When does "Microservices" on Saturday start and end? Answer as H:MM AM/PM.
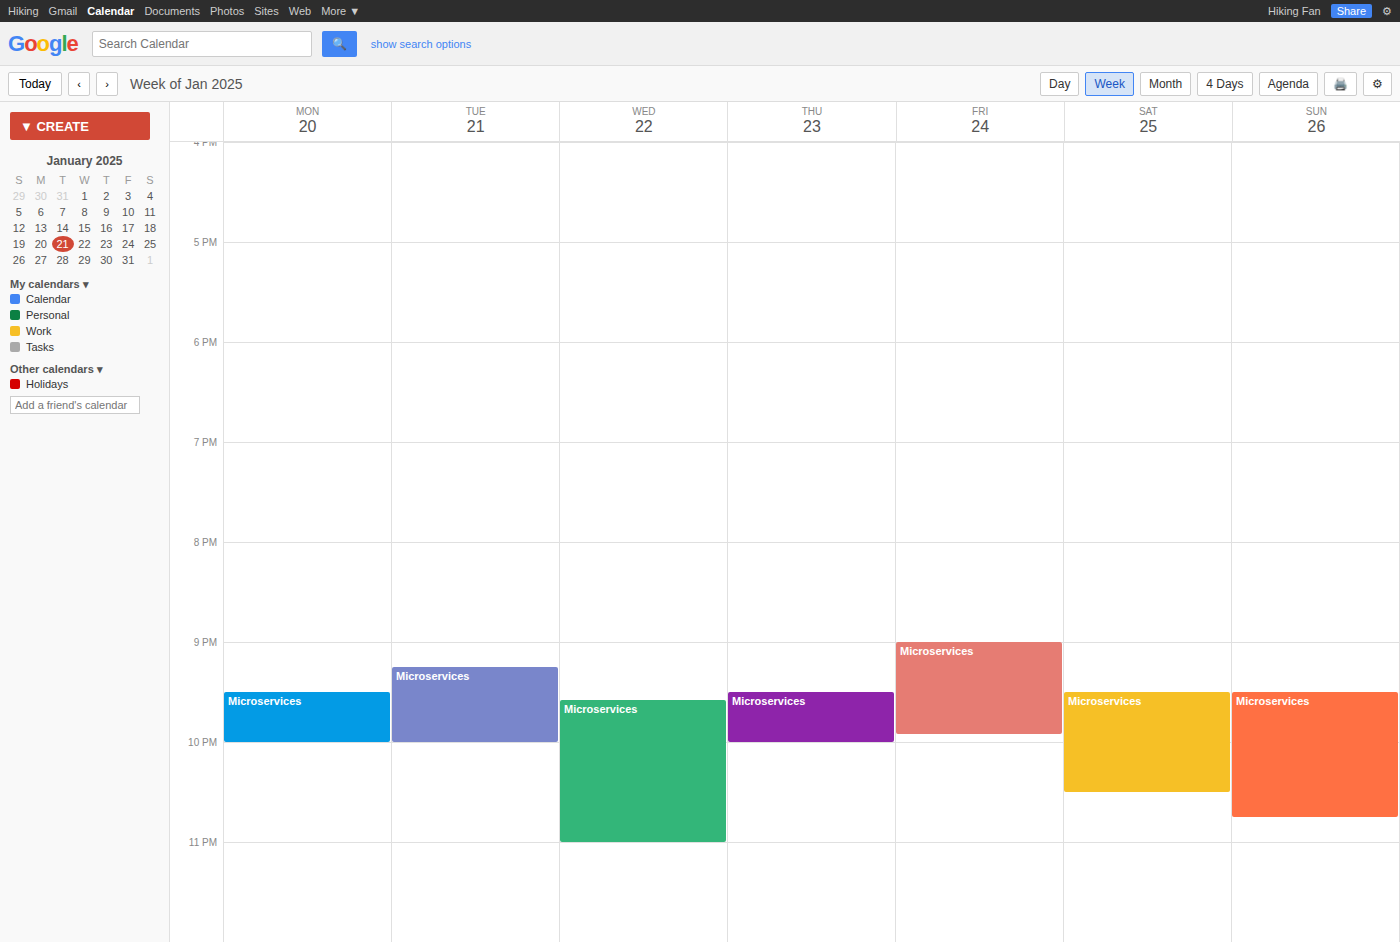
9:30 PM to 10:30 PM